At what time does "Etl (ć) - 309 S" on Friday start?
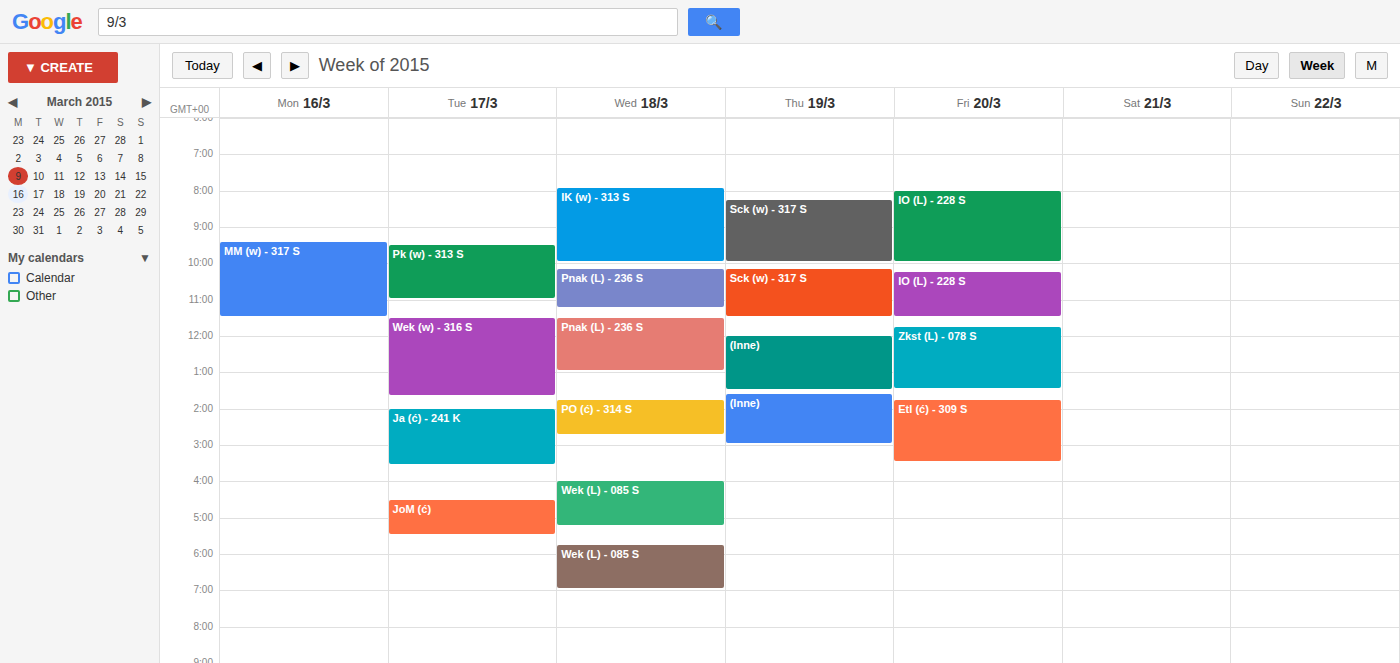
1:45 PM